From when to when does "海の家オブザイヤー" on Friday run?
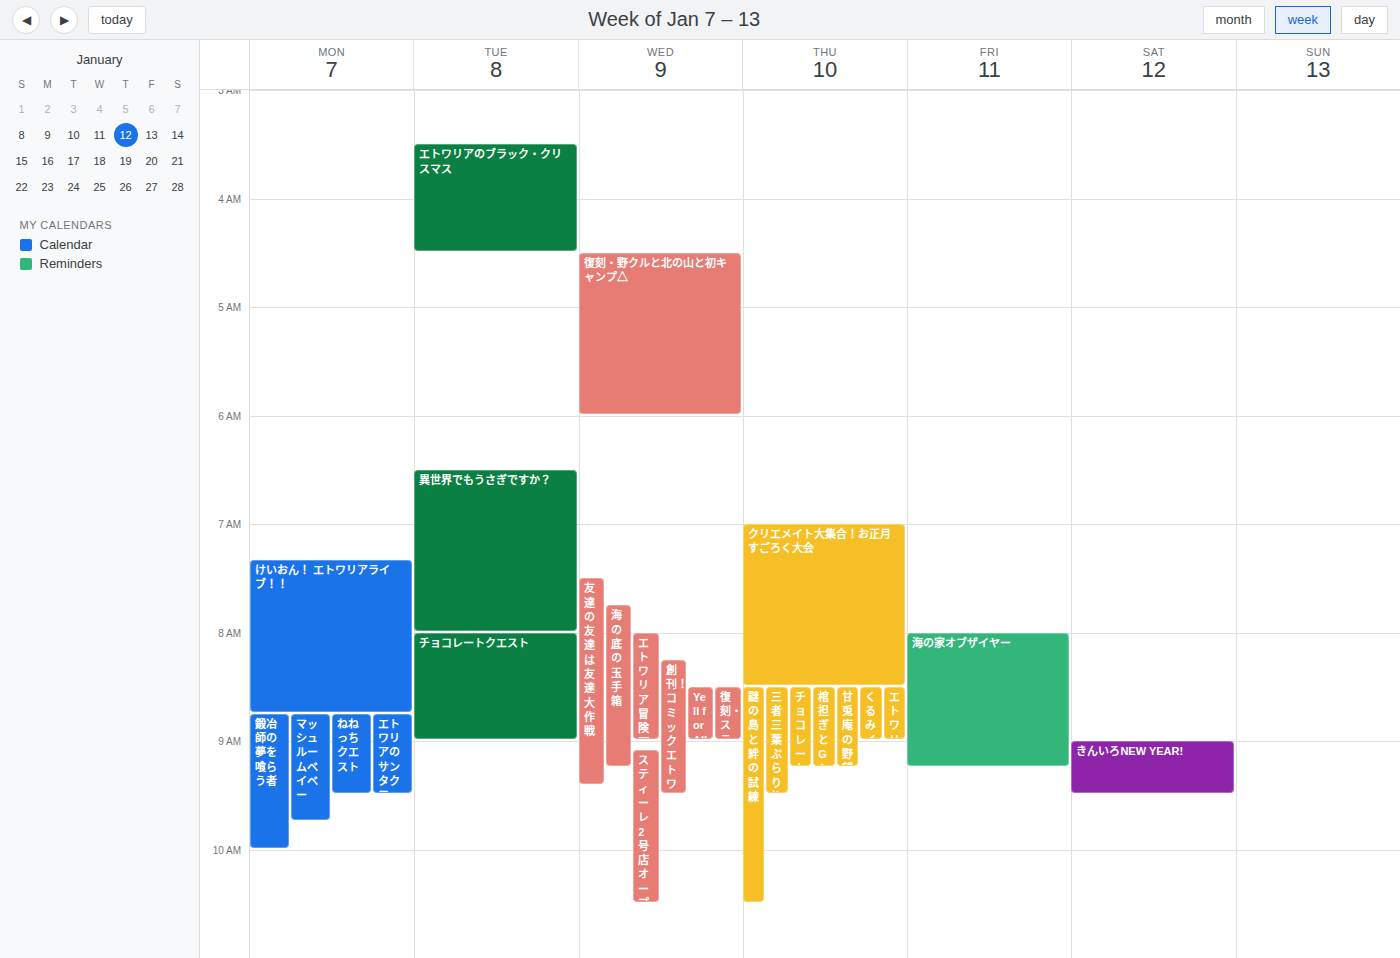
8:00 AM to 9:15 AM